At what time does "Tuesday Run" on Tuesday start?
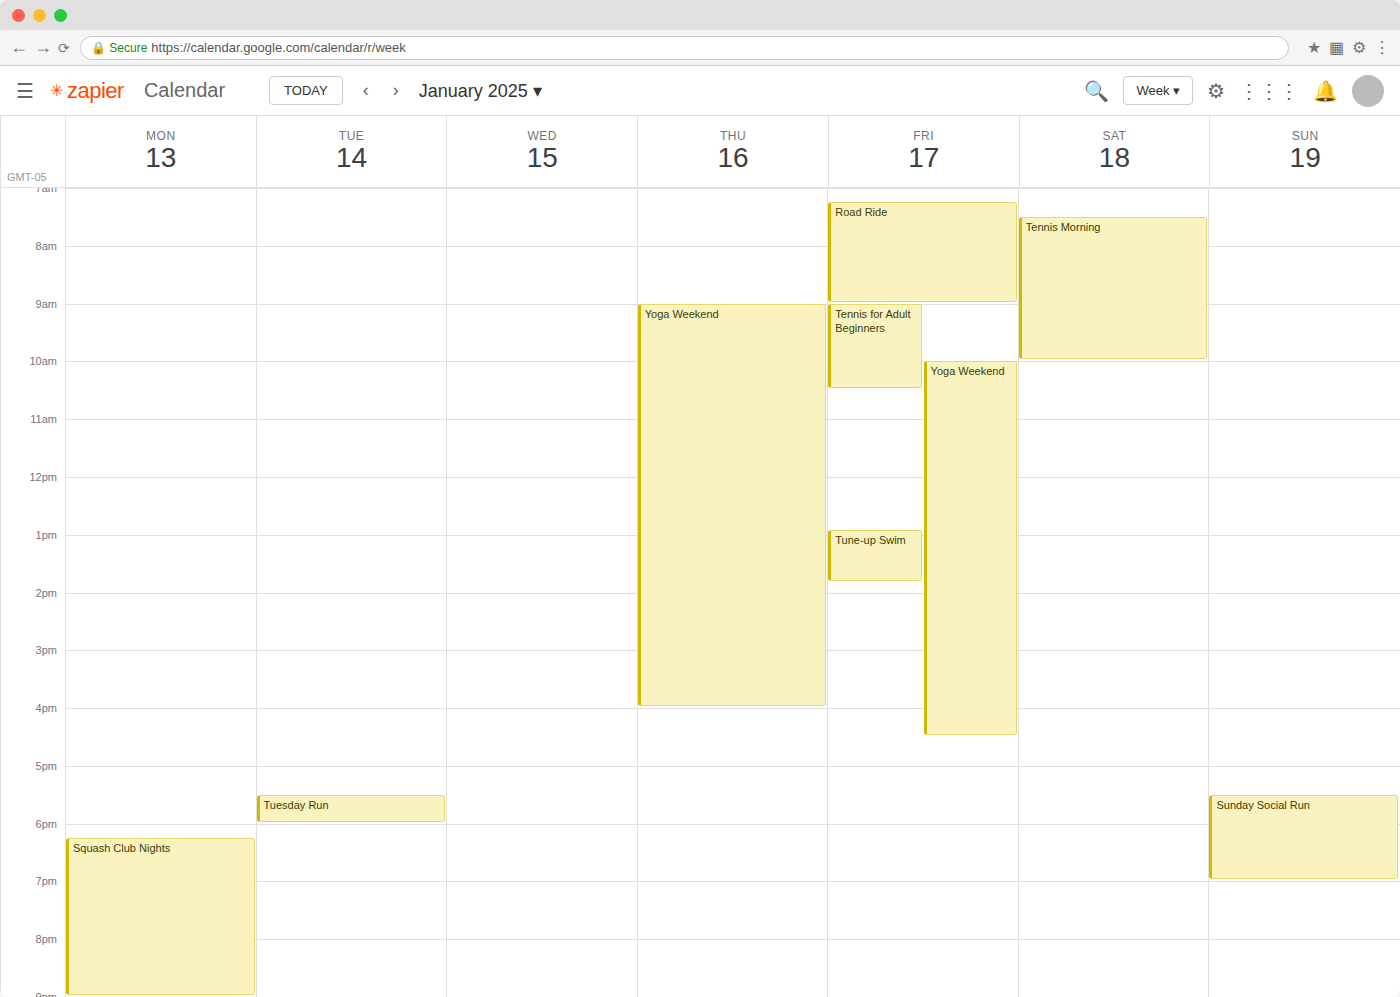
5:30 PM